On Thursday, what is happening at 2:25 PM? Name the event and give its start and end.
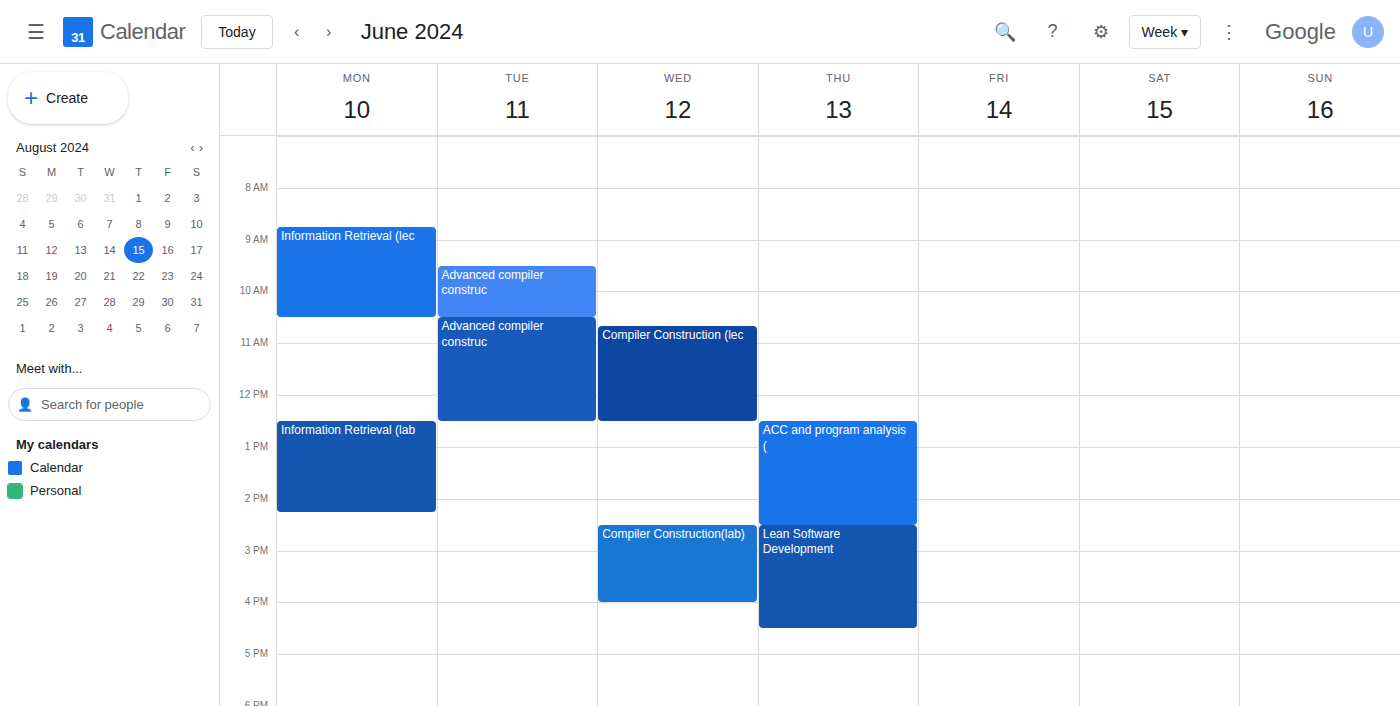
"ACC and program analysis (", 12:30 PM to 2:30 PM